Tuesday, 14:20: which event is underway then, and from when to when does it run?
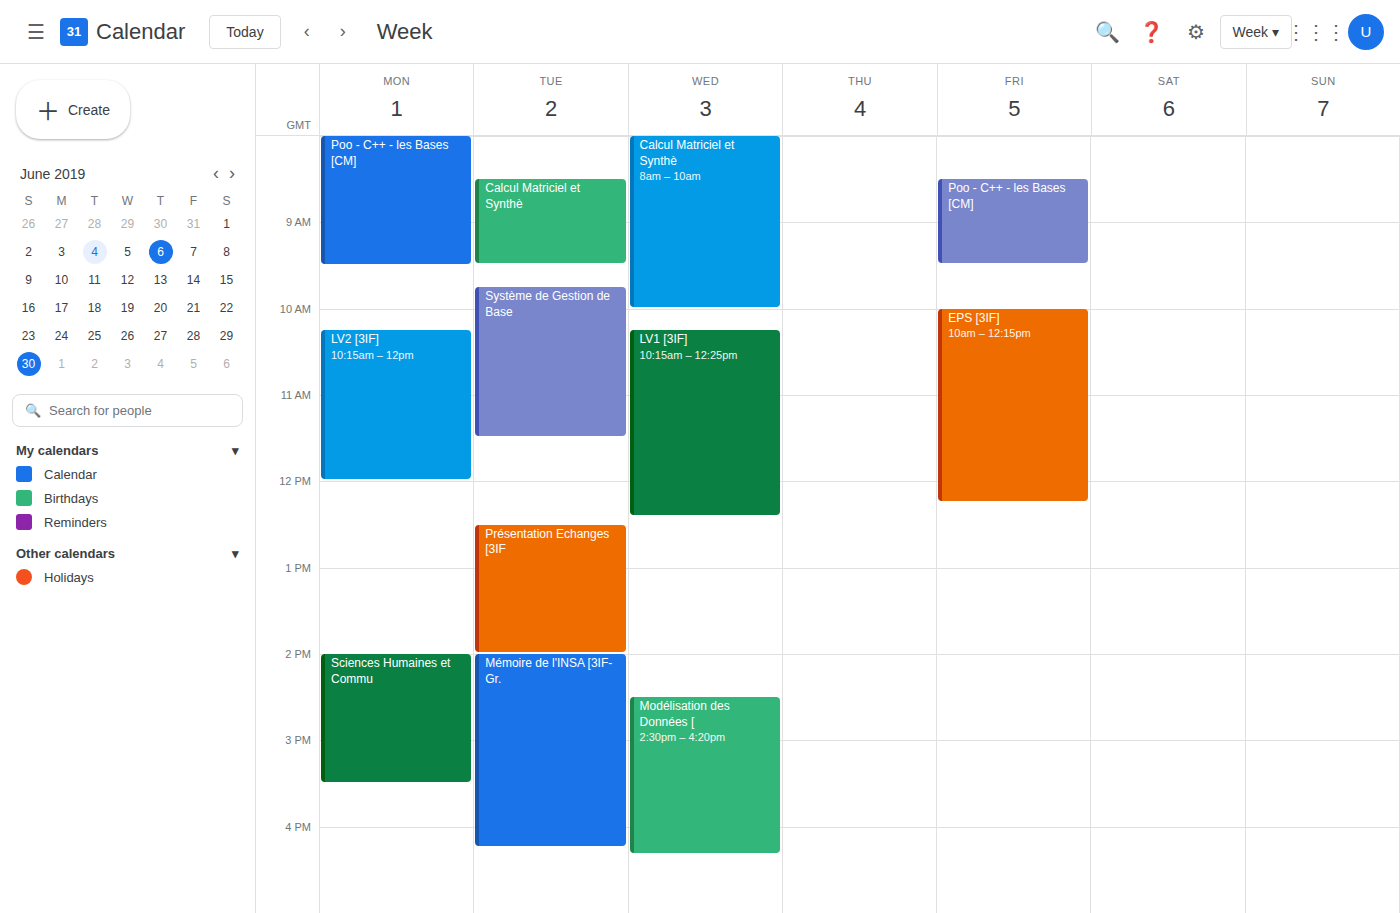
"Mémoire de l'INSA [3IF-Gr.", 14:00 to 16:15